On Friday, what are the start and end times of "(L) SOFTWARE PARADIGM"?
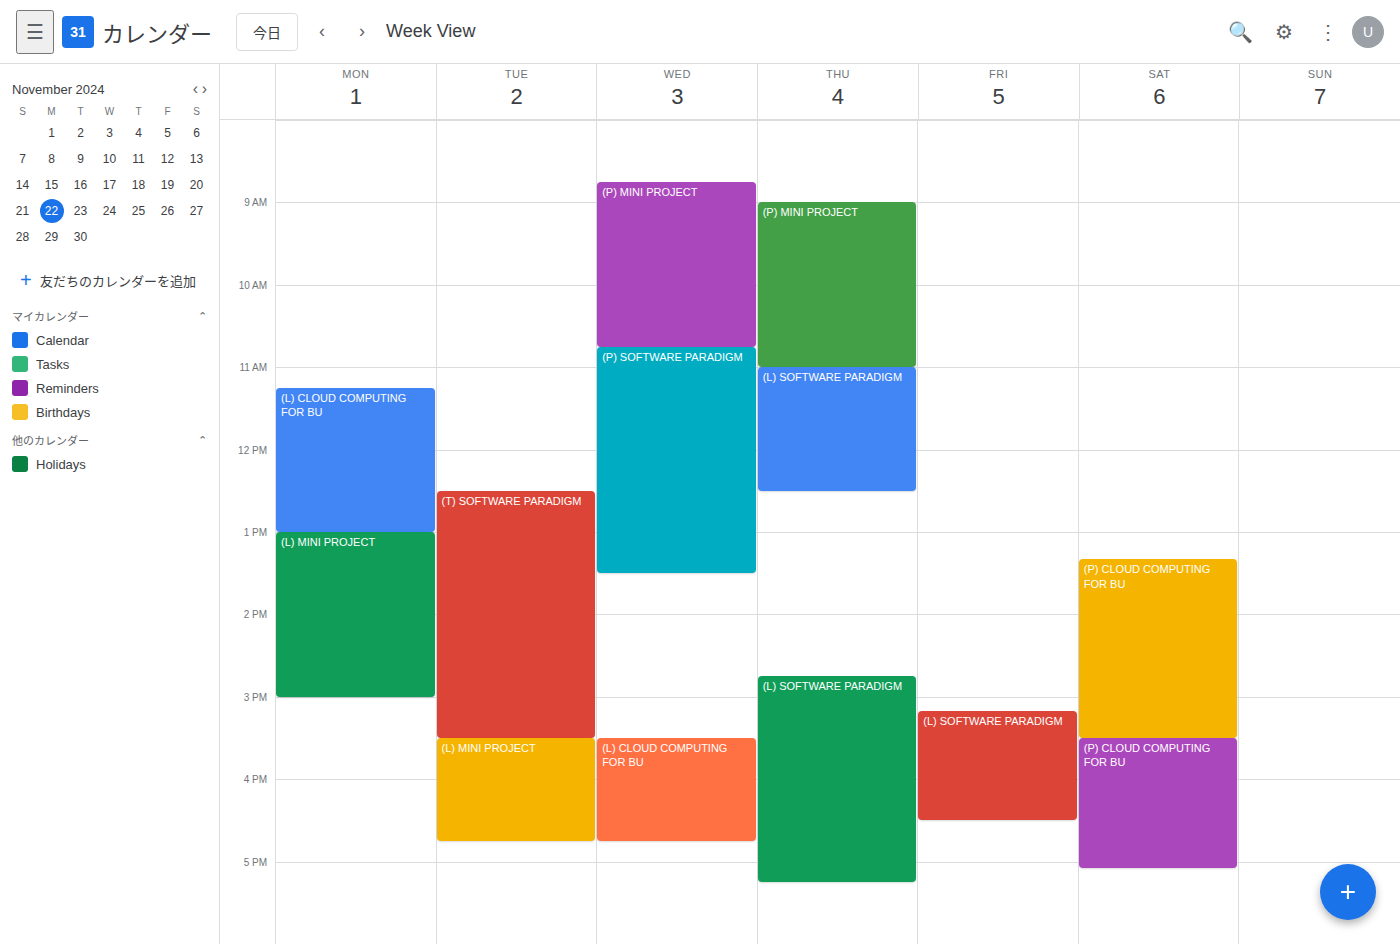
3:10 PM to 4:30 PM